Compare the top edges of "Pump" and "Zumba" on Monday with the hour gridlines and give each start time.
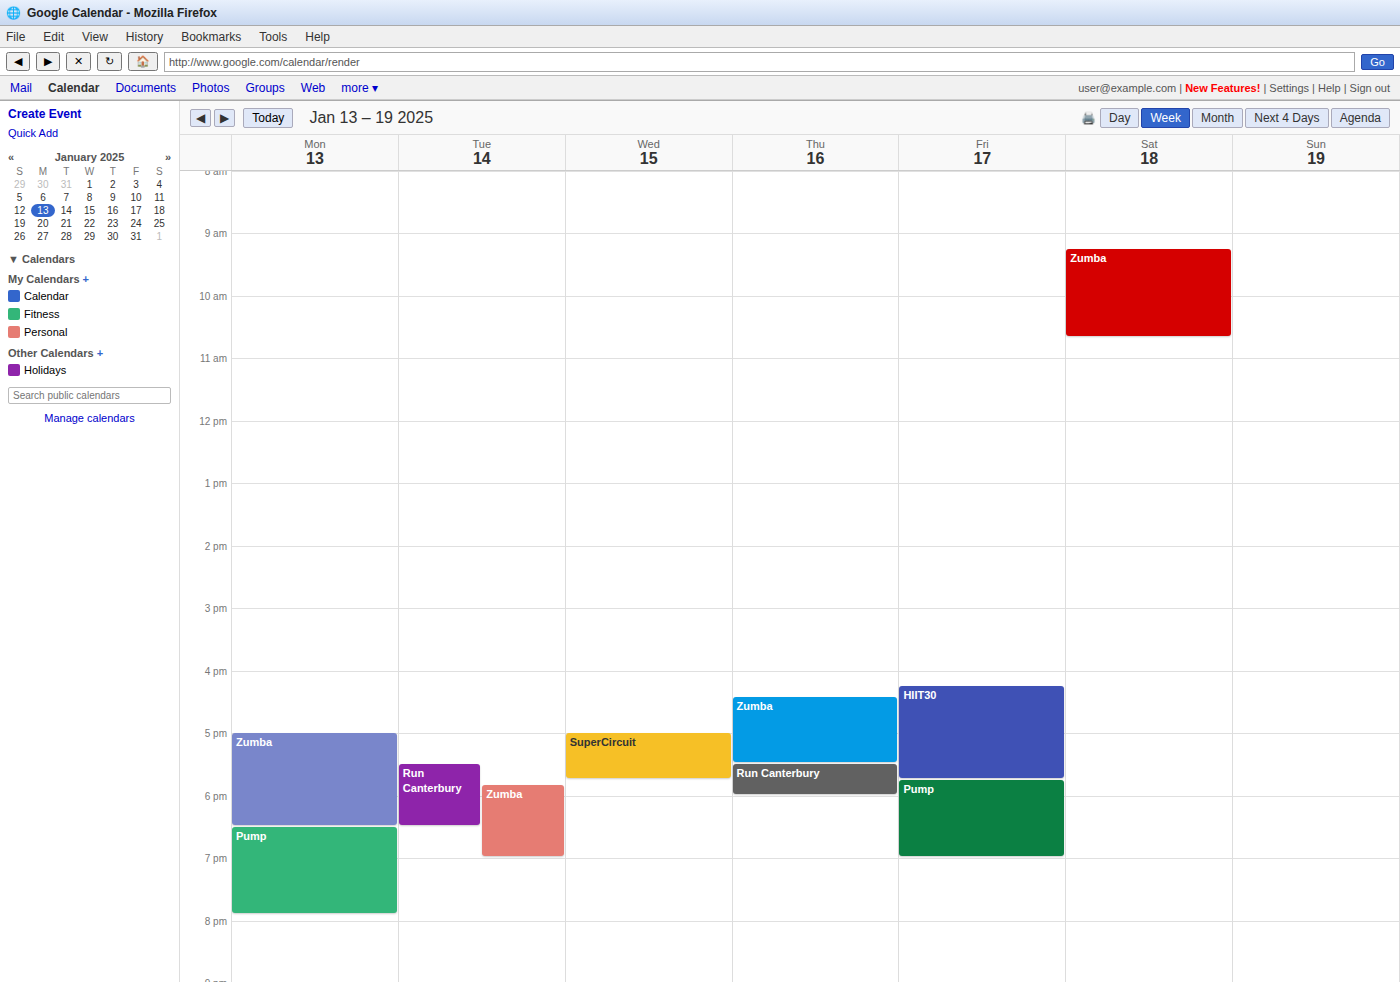
"Pump": 6:30 PM, halfway between the 6 PM and 7 PM lines. "Zumba": 5:00 PM, exactly on the 5 PM line.